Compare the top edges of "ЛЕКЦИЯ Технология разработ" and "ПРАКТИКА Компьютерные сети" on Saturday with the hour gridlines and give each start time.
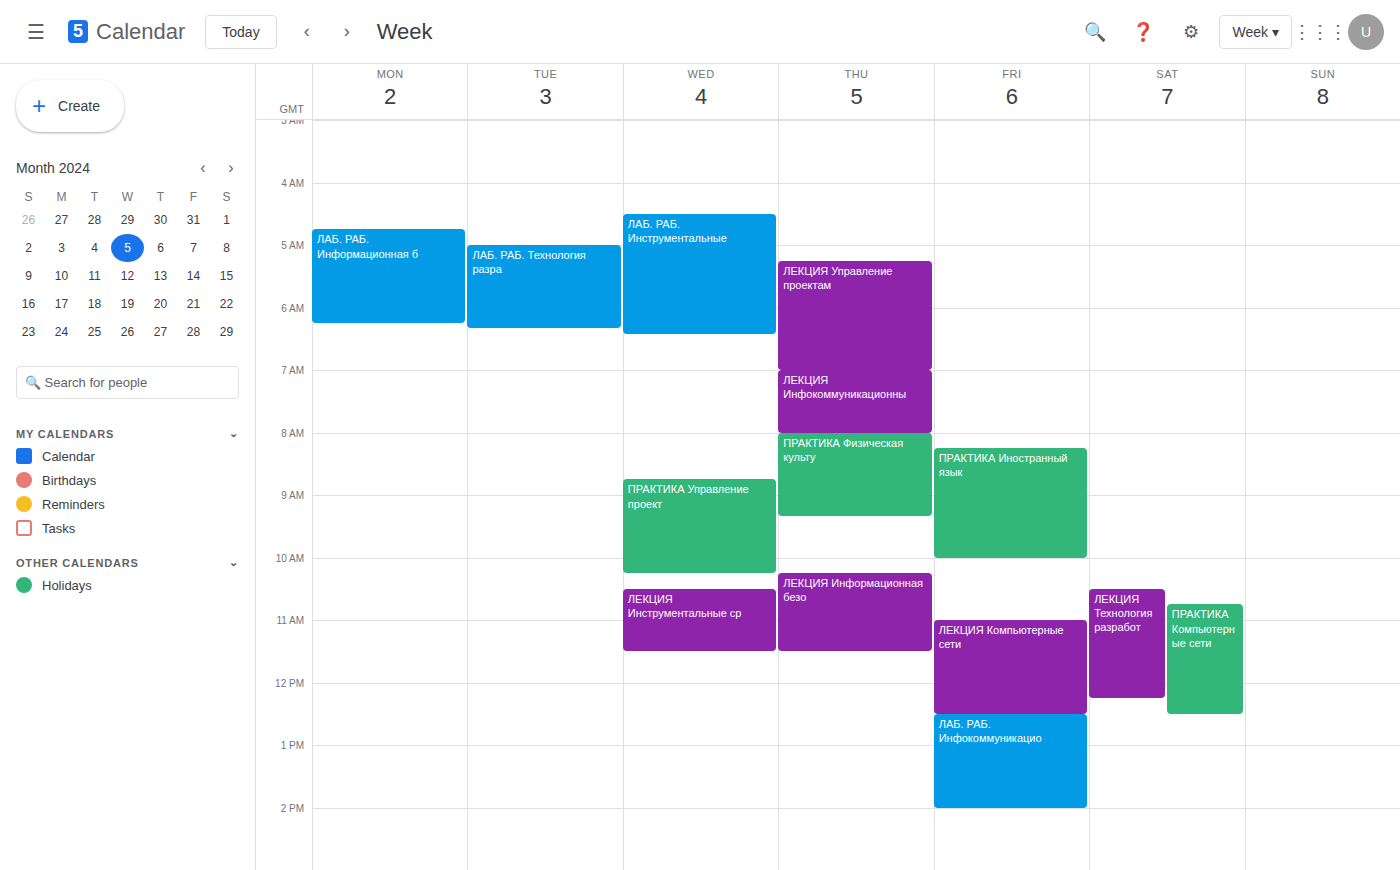
"ЛЕКЦИЯ Технология разработ": 10:30 AM, halfway between the 10 AM and 11 AM lines. "ПРАКТИКА Компьютерные сети": 10:45 AM, neither: three quarters of the way from the 10 AM line to the 11 AM line.